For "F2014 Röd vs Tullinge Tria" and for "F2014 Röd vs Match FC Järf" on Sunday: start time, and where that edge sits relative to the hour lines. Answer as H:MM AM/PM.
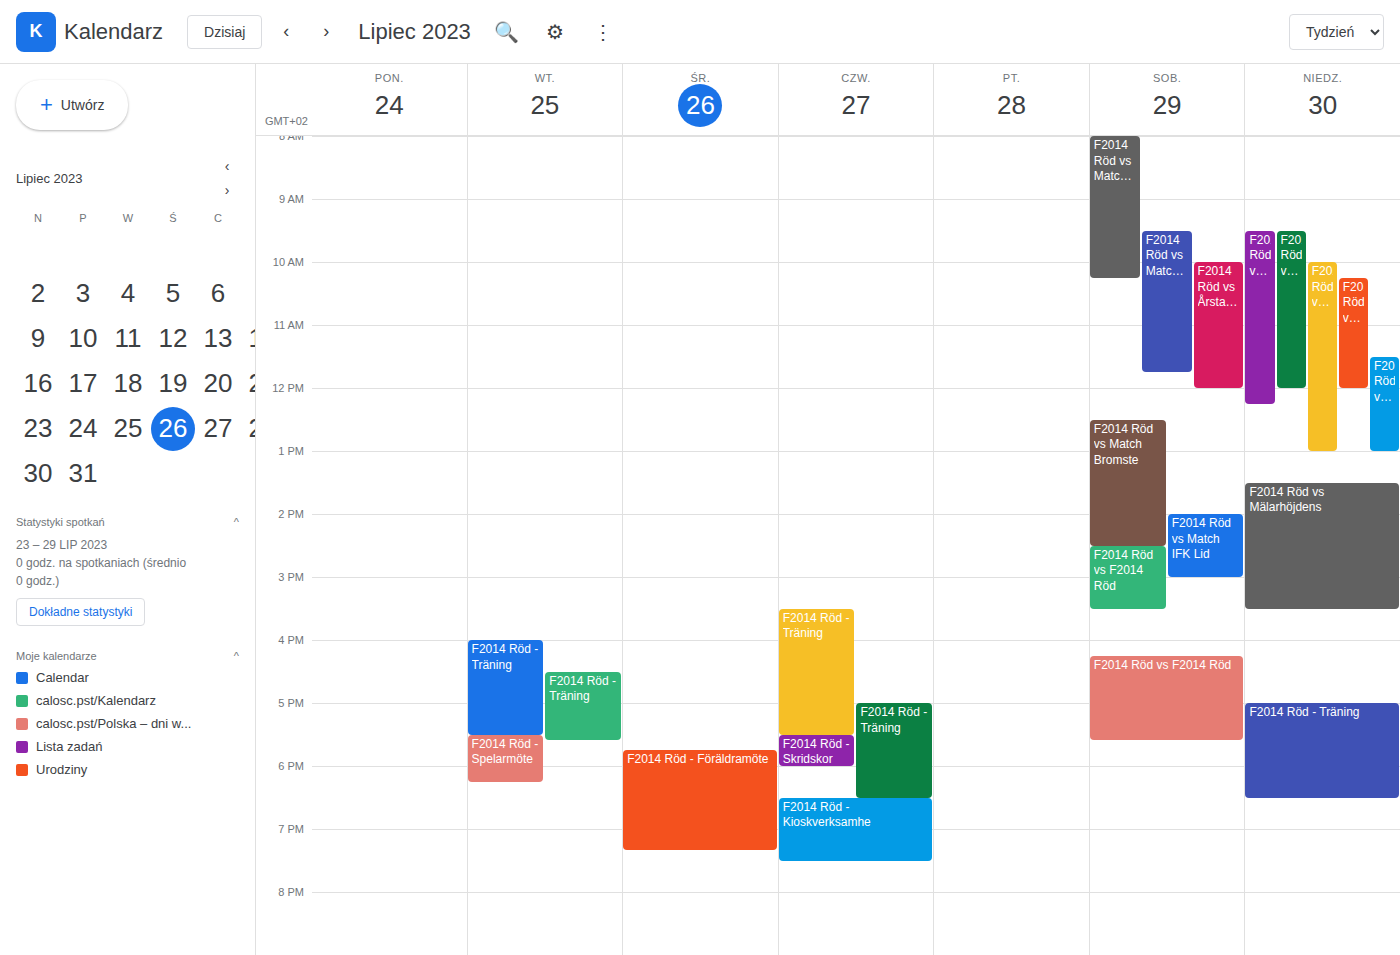
"F2014 Röd vs Tullinge Tria": 9:30 AM, halfway between the 9 AM and 10 AM lines. "F2014 Röd vs Match FC Järf": 11:30 AM, halfway between the 11 AM and 12 PM lines.